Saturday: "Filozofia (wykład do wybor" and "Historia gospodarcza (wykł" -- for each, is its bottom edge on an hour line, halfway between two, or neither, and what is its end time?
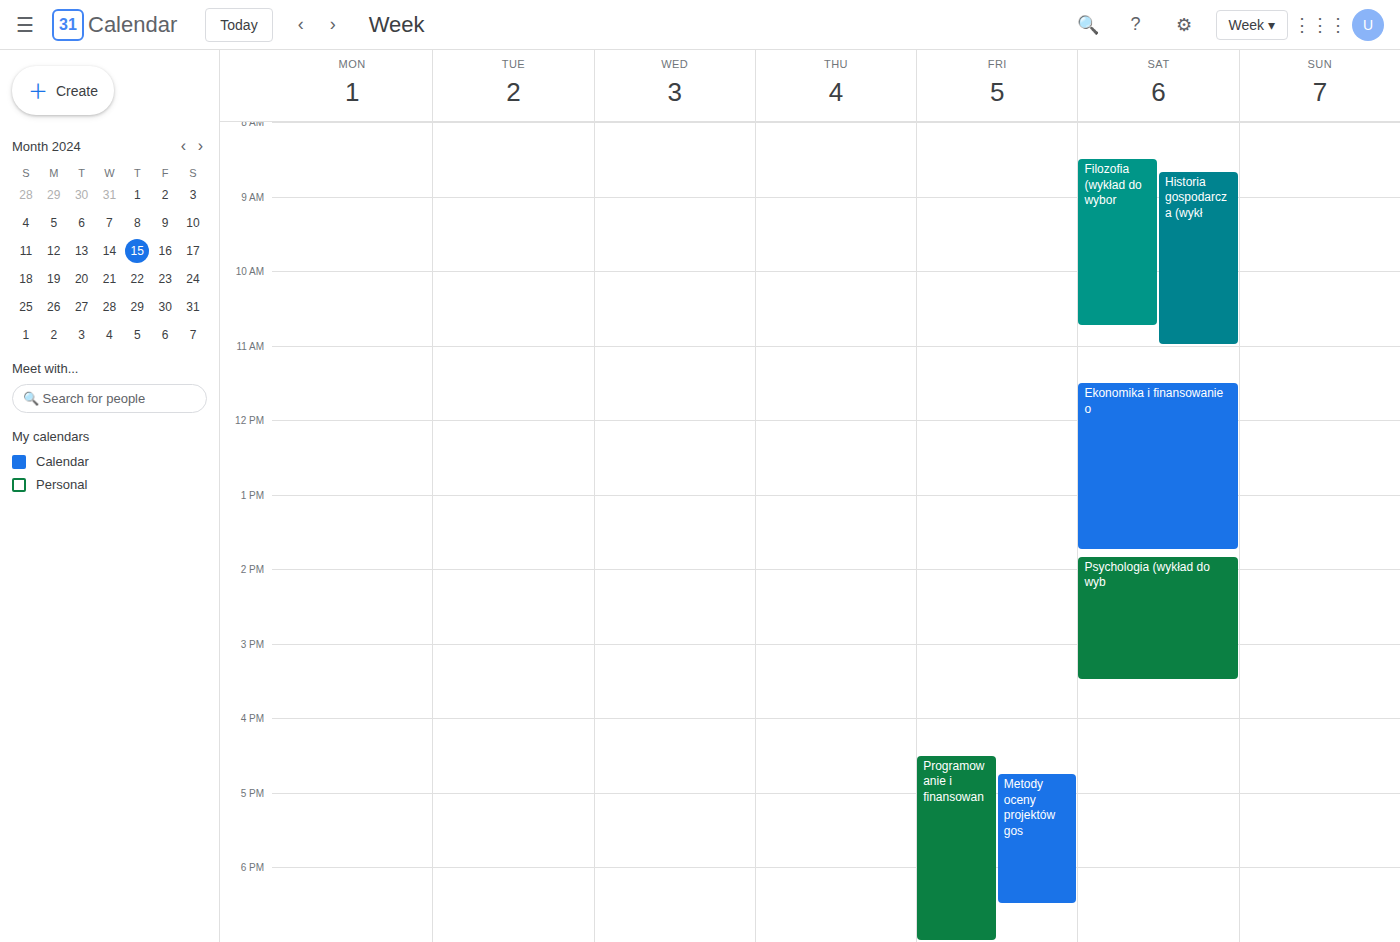
"Filozofia (wykład do wybor": 10:45 AM, neither: three quarters of the way from the 10 AM line to the 11 AM line. "Historia gospodarcza (wykł": 11:00 AM, exactly on the 11 AM line.